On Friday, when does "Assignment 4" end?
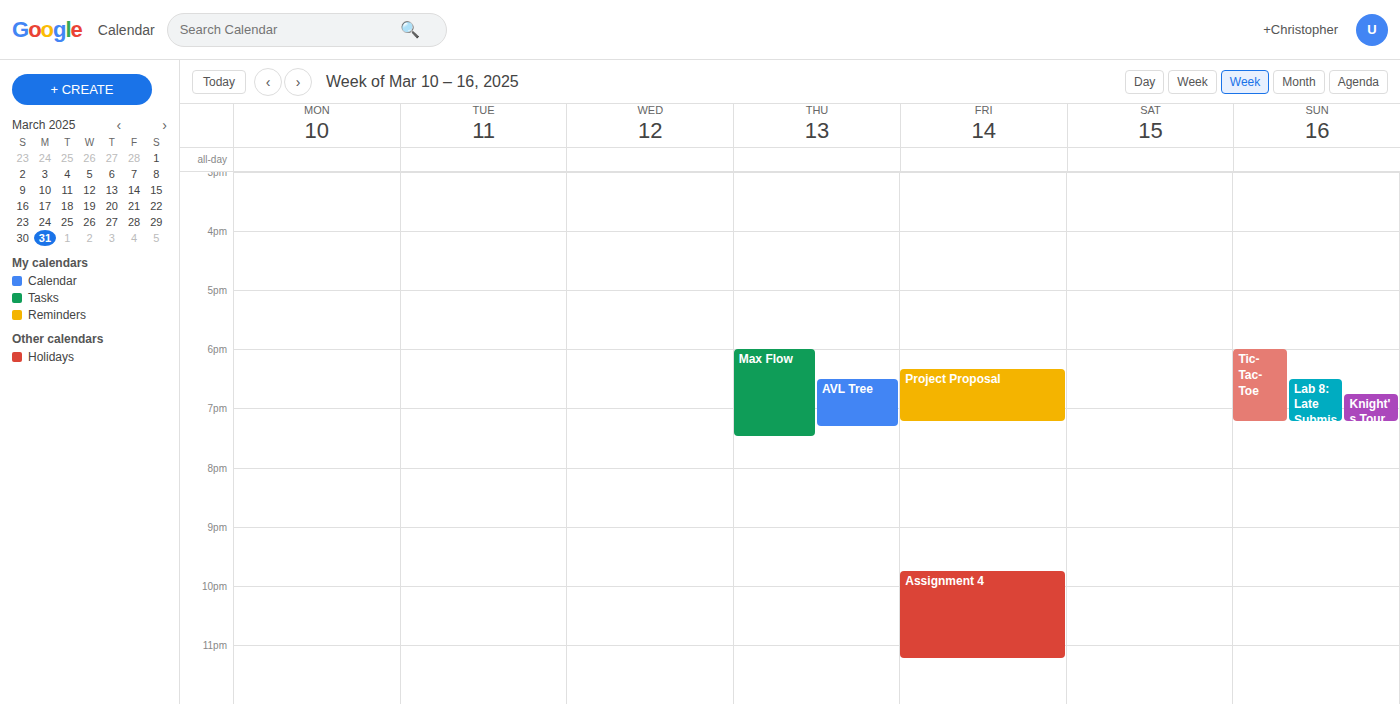
11:15 PM